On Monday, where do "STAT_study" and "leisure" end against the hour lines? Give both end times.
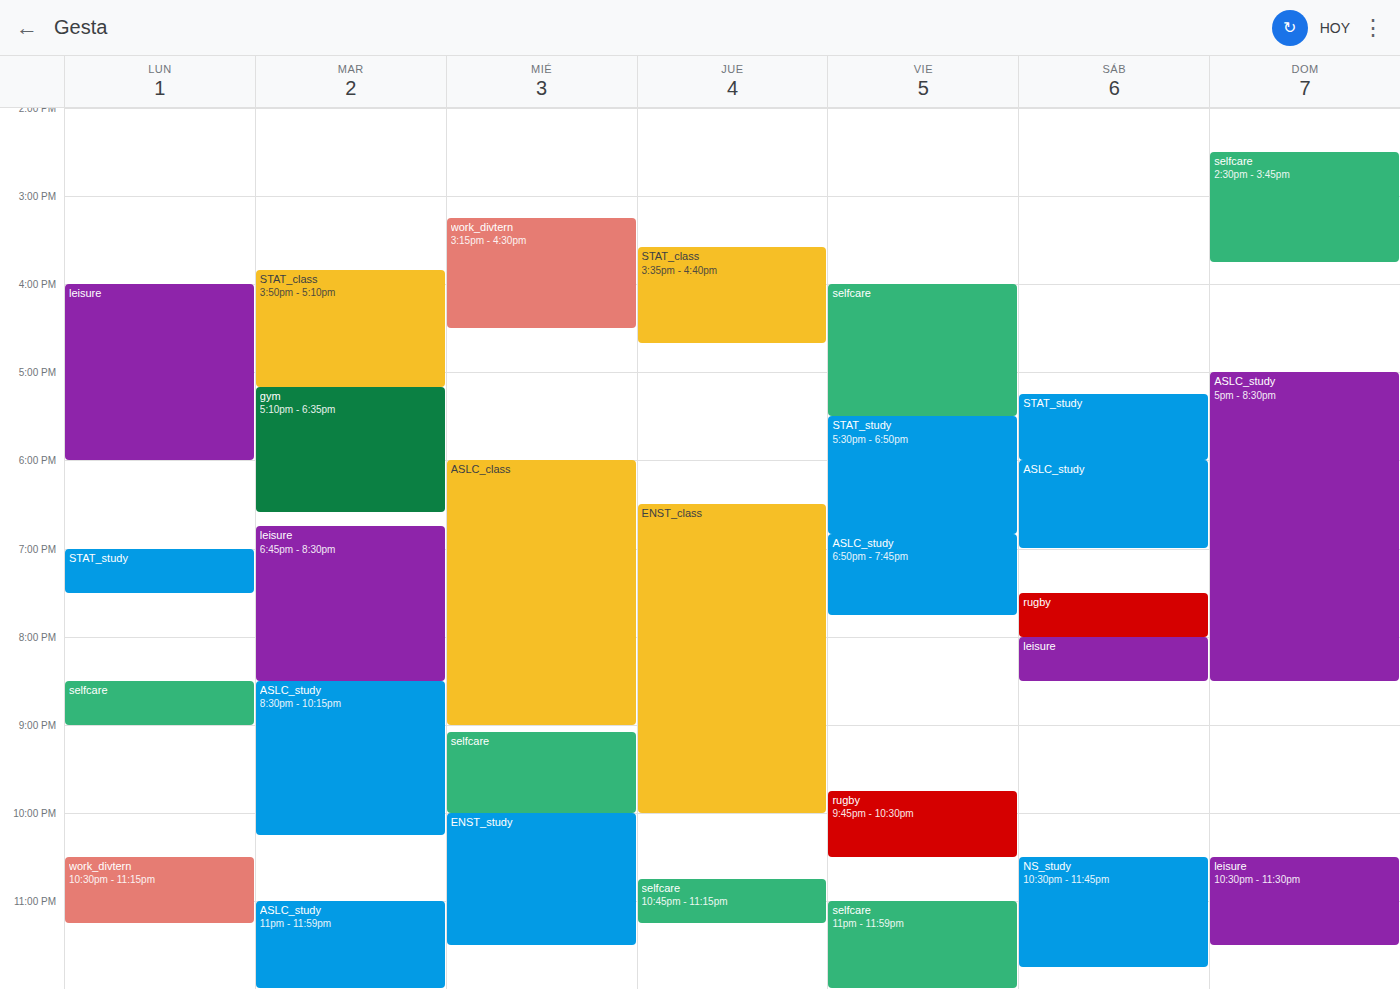
"STAT_study": 7:30 PM, halfway between the 7 PM and 8 PM lines. "leisure": 6:00 PM, exactly on the 6 PM line.